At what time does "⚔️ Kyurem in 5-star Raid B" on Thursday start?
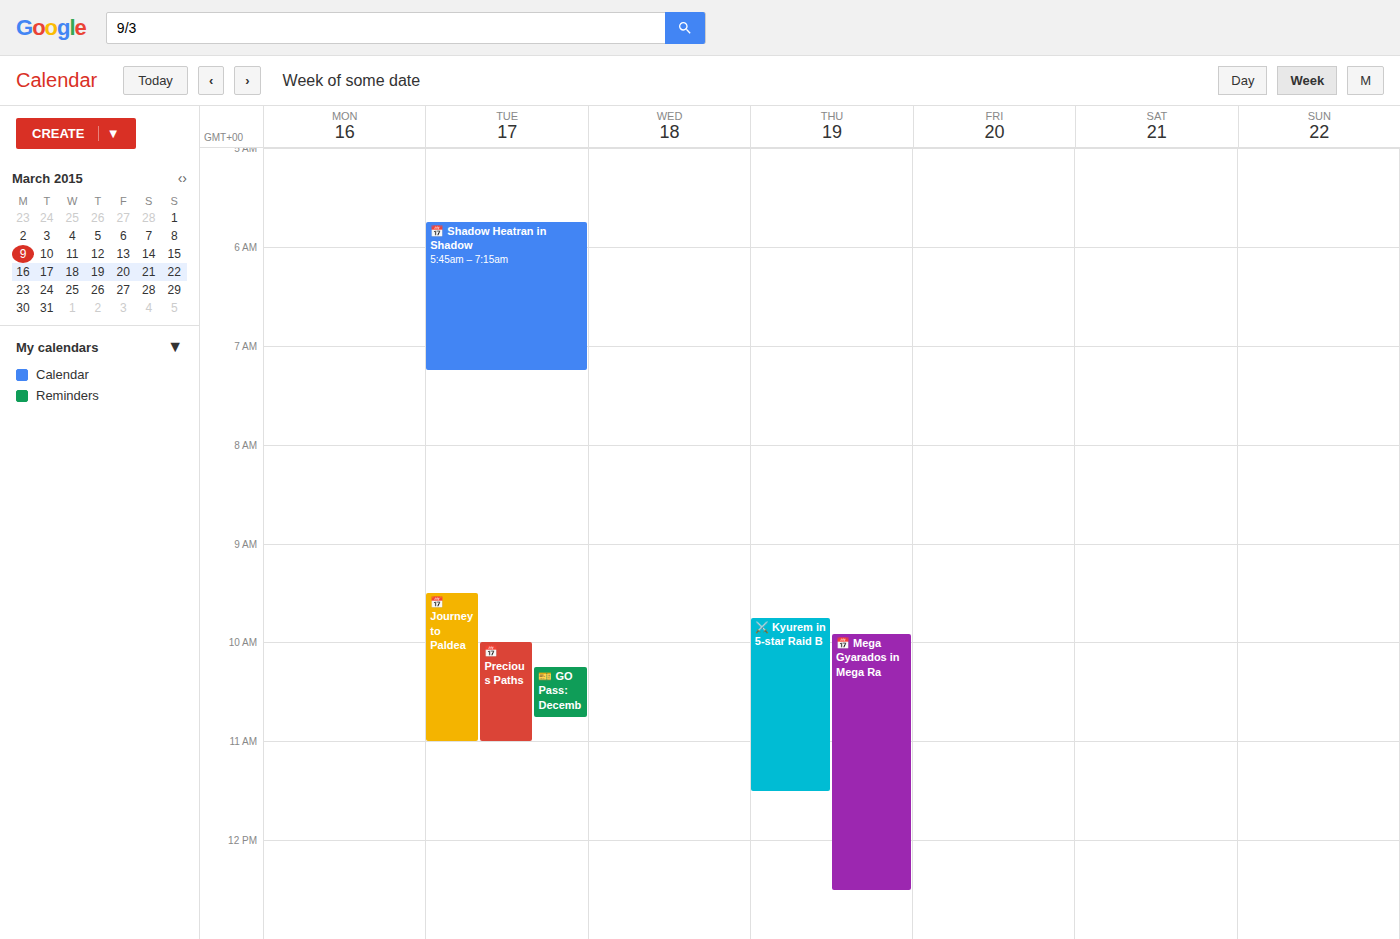
9:45 AM